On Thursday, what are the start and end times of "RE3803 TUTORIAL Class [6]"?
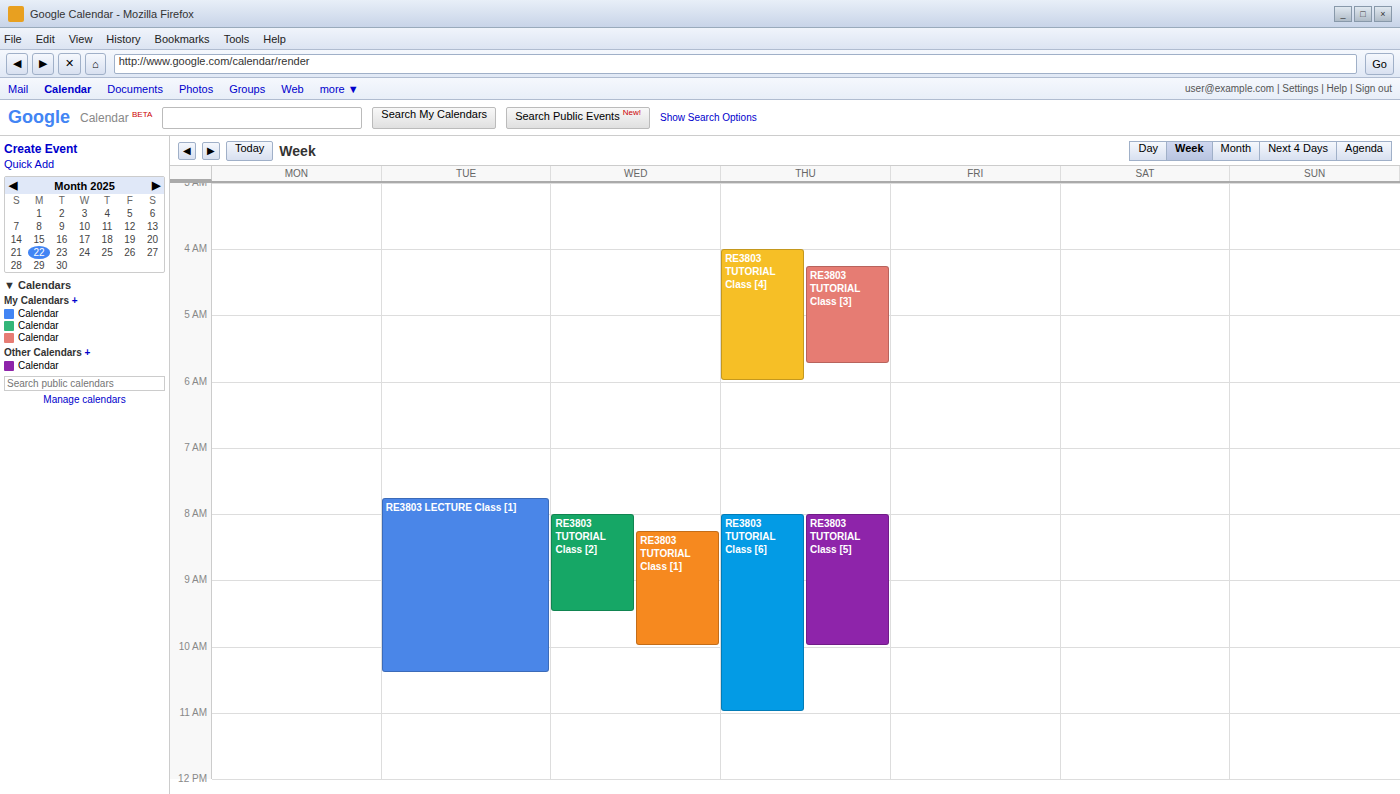
08:00 to 11:00